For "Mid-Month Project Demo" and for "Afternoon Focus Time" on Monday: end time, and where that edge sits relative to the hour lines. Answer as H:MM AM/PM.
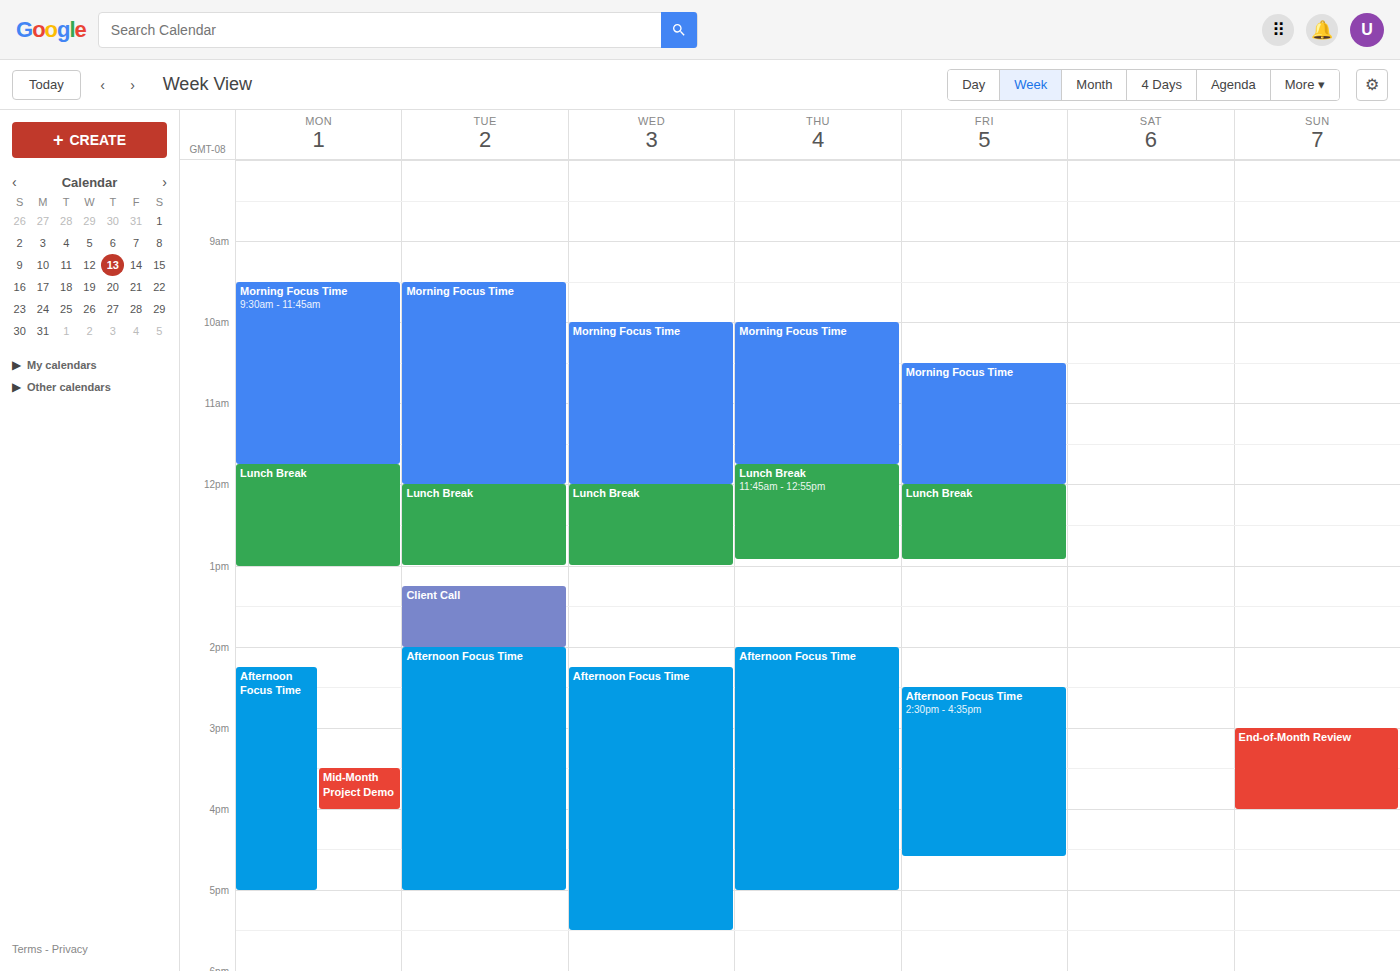
"Mid-Month Project Demo": 4:00 PM, exactly on the 4 PM line. "Afternoon Focus Time": 5:00 PM, exactly on the 5 PM line.